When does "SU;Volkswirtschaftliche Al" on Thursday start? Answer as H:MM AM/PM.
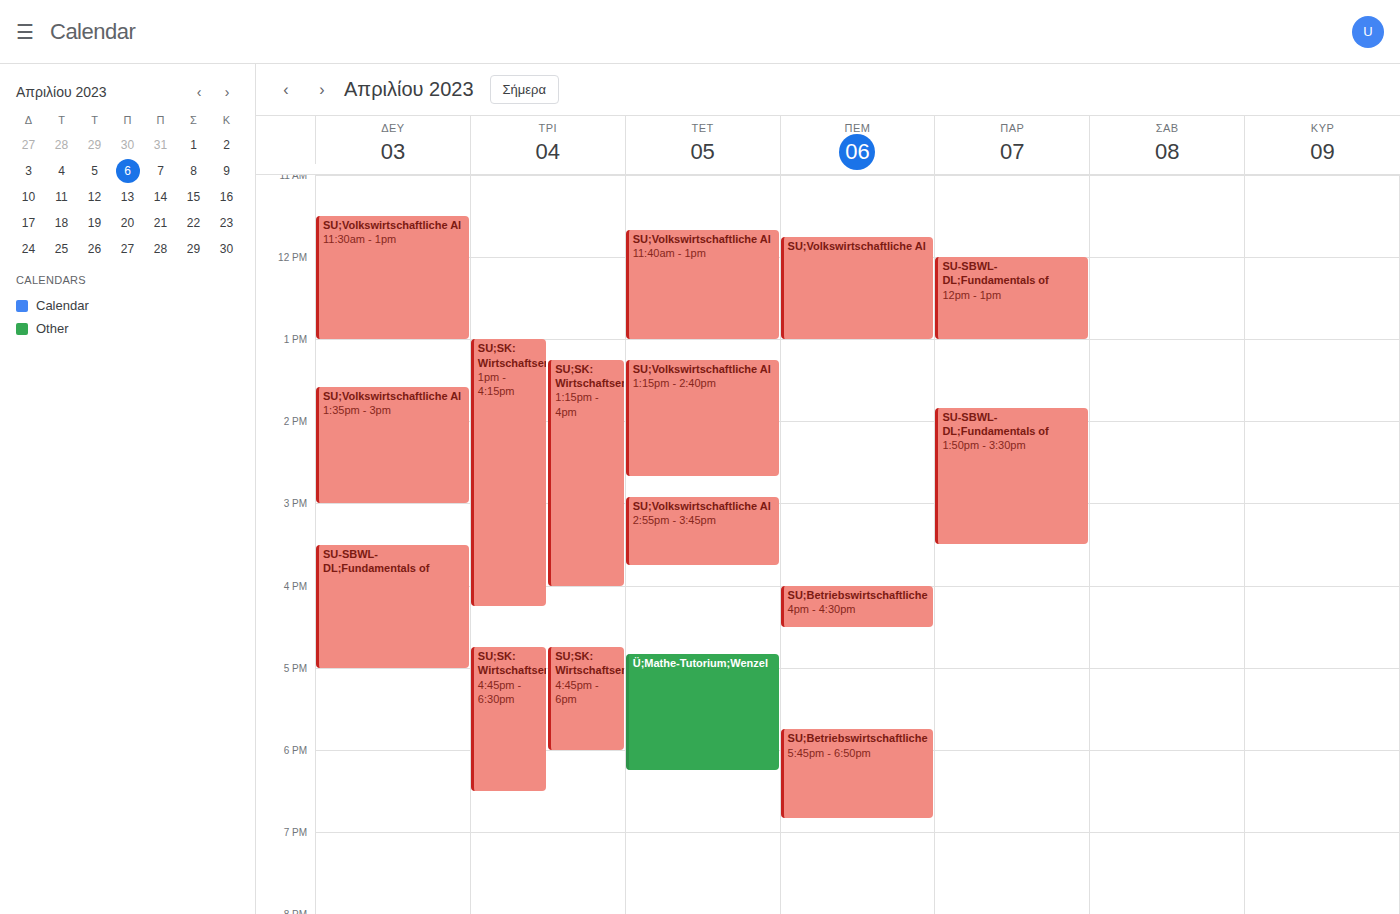
11:45 AM